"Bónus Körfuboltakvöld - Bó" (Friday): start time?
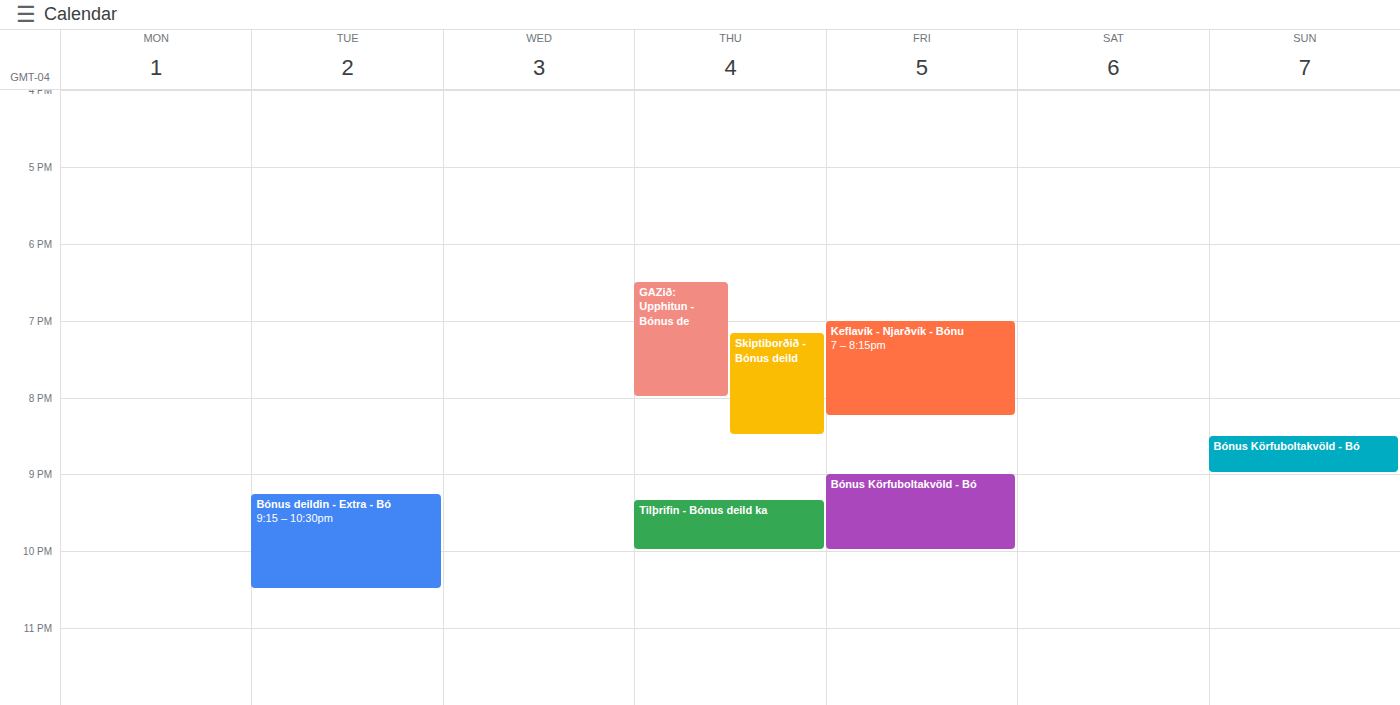
9:00 PM